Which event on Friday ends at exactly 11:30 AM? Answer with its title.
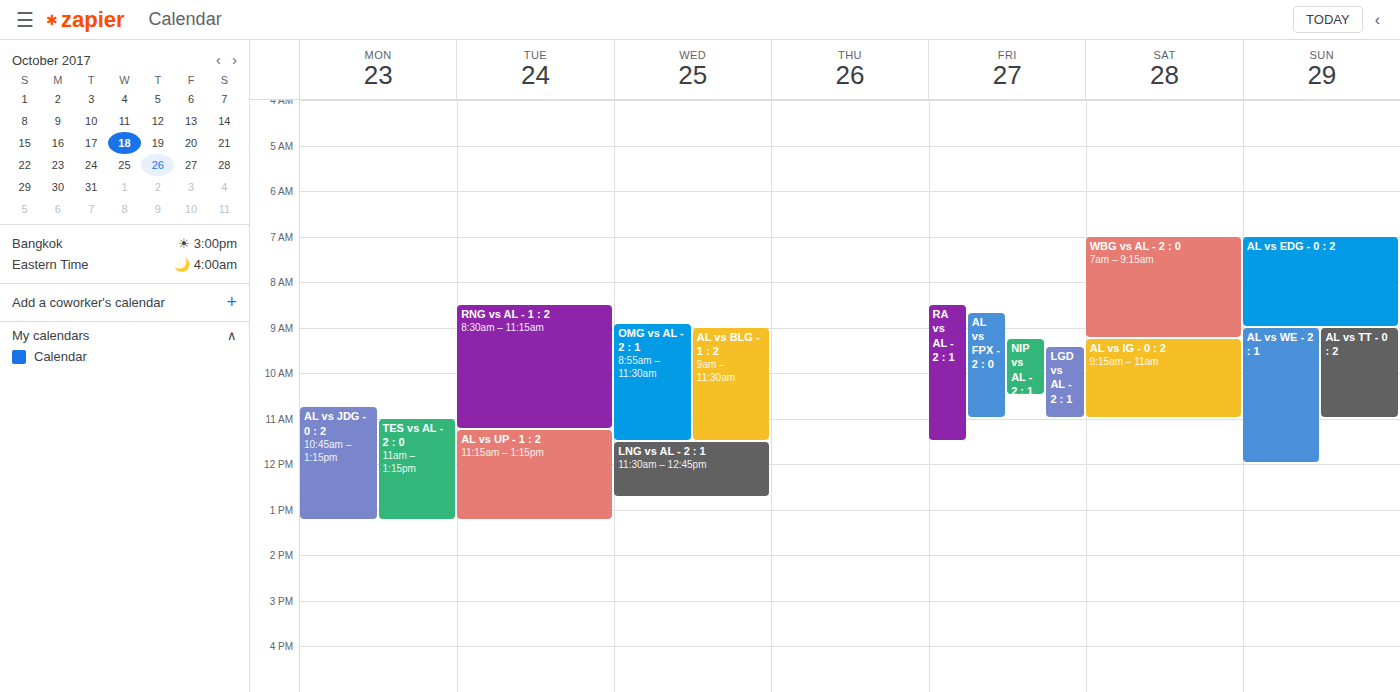
"RA vs AL - 2 : 1"